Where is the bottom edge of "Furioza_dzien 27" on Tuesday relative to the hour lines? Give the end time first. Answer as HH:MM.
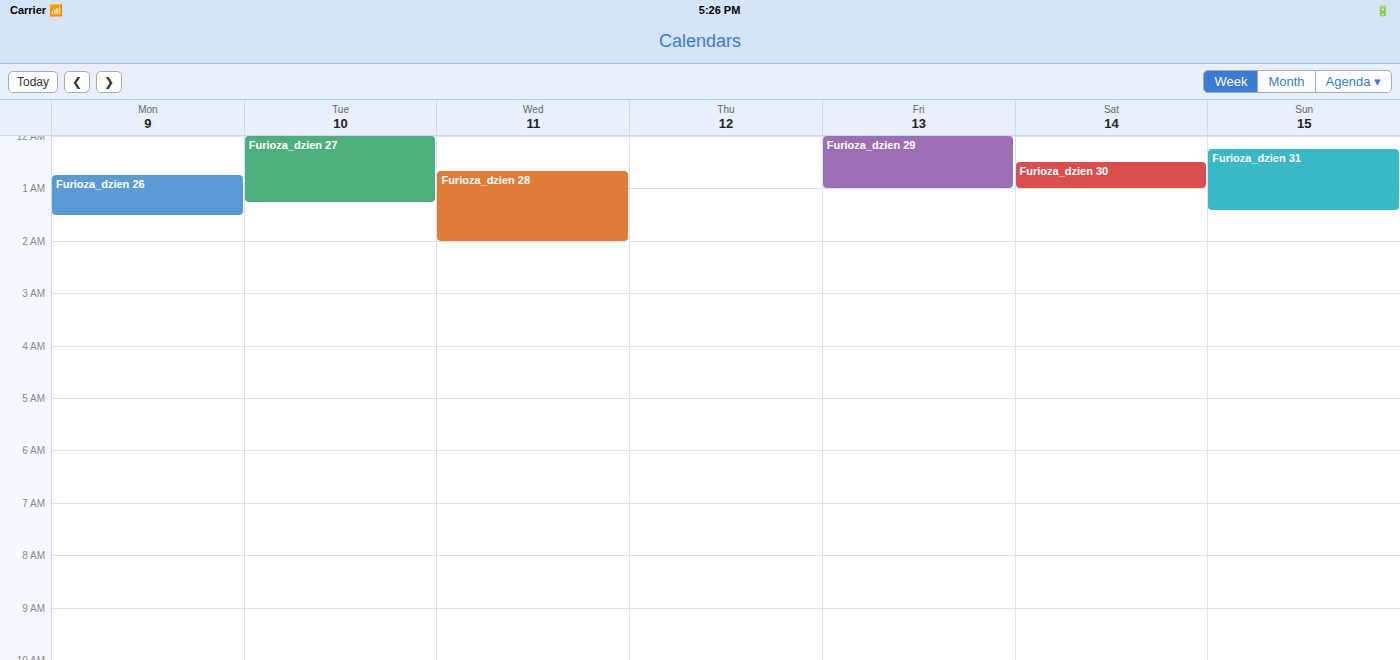
01:15 -- neither: a quarter of the way from the 01:00 line to the 02:00 line.